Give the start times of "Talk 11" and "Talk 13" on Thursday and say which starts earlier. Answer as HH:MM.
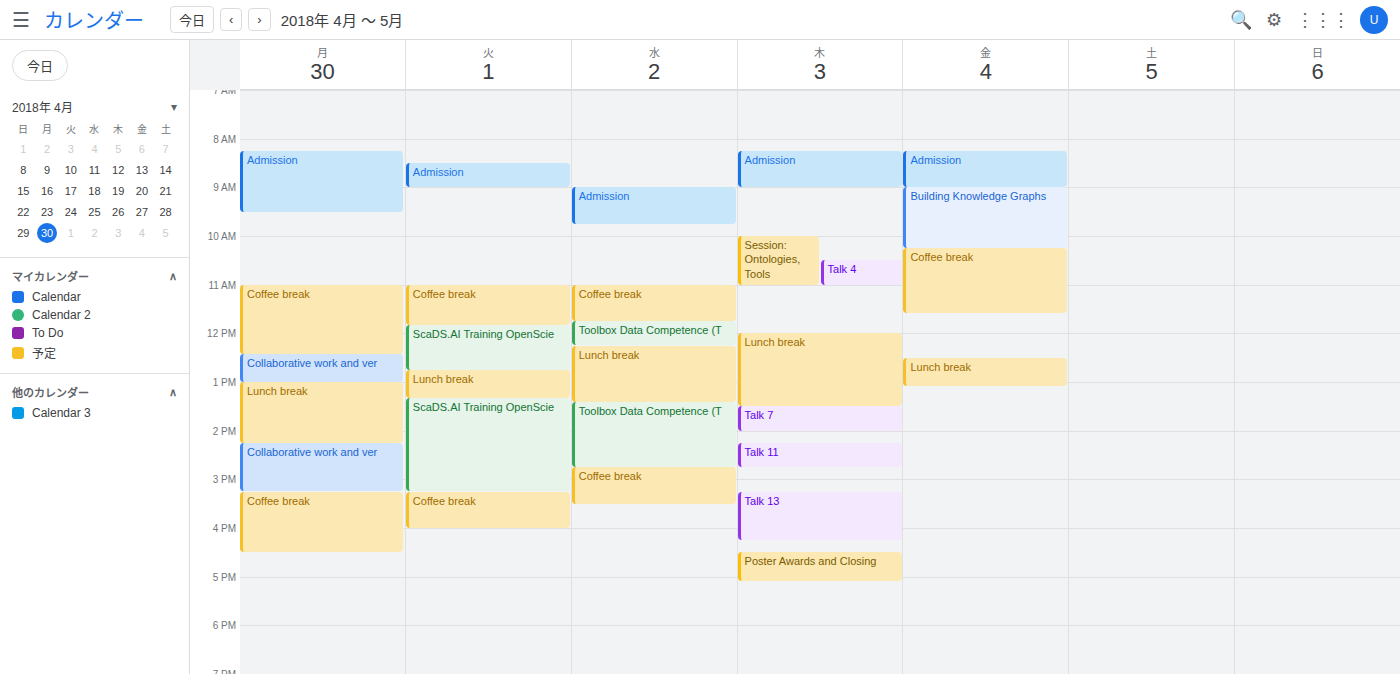
"Talk 11" 14:15; "Talk 13" 15:15.